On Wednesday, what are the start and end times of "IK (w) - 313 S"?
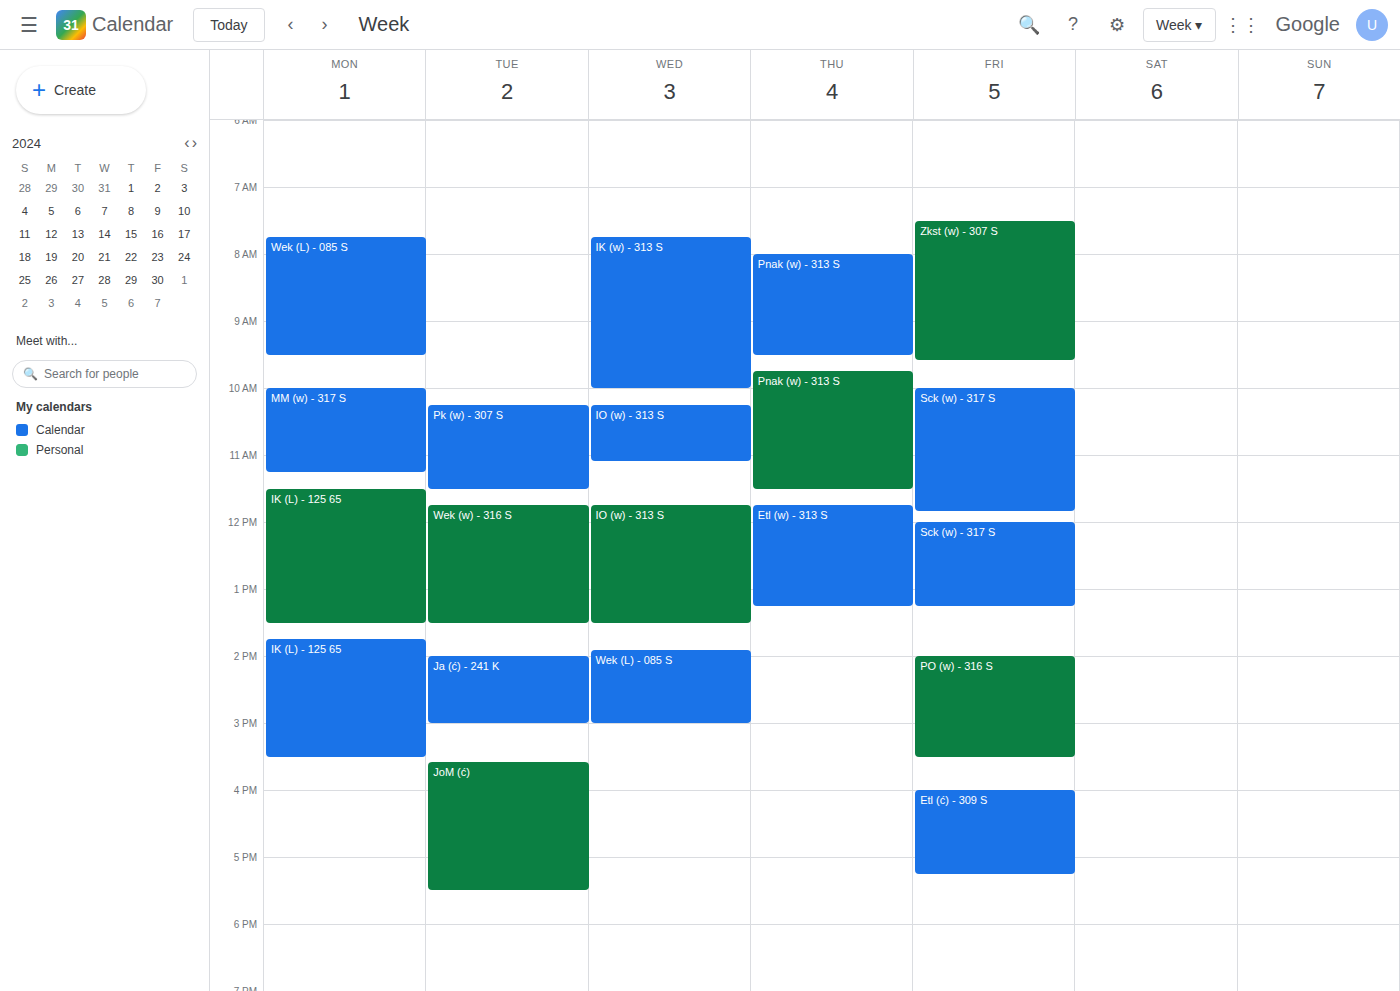
7:45 AM to 10:00 AM